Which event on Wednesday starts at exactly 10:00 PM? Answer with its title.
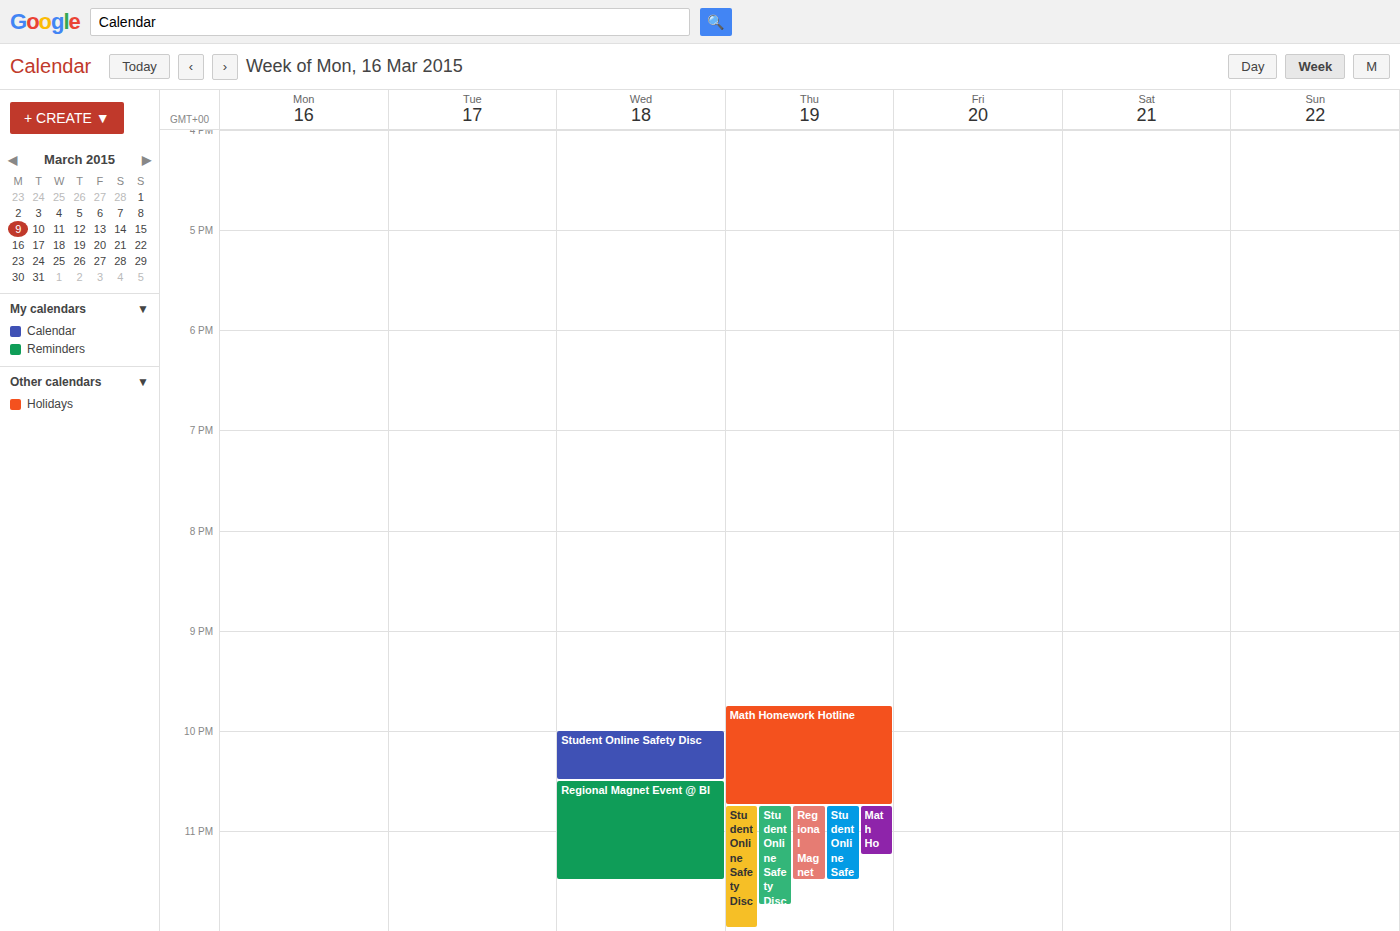
"Student Online Safety Disc"